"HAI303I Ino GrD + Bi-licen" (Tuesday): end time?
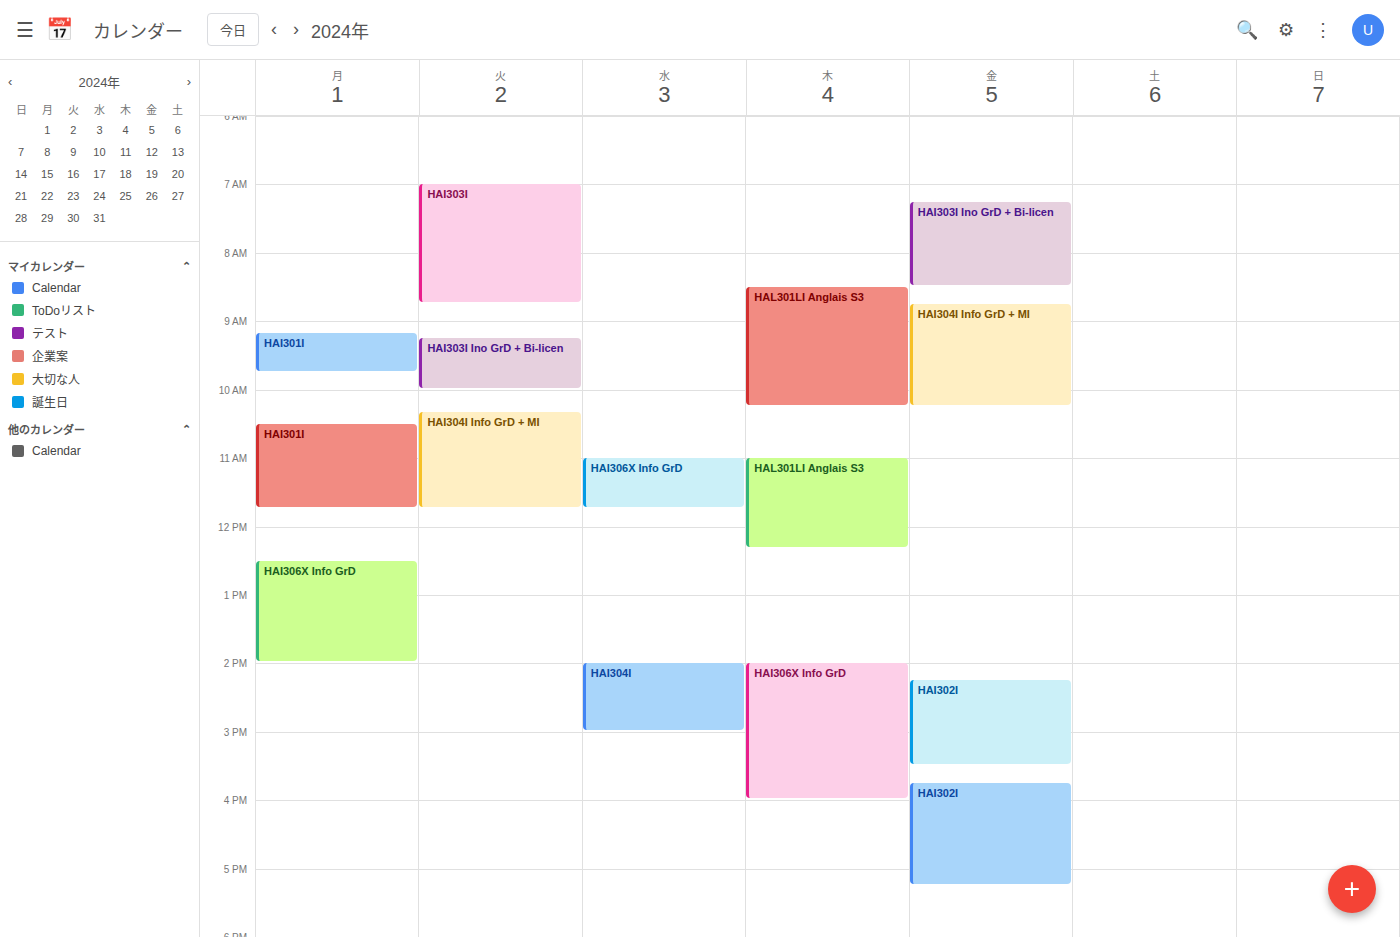
10:00 AM